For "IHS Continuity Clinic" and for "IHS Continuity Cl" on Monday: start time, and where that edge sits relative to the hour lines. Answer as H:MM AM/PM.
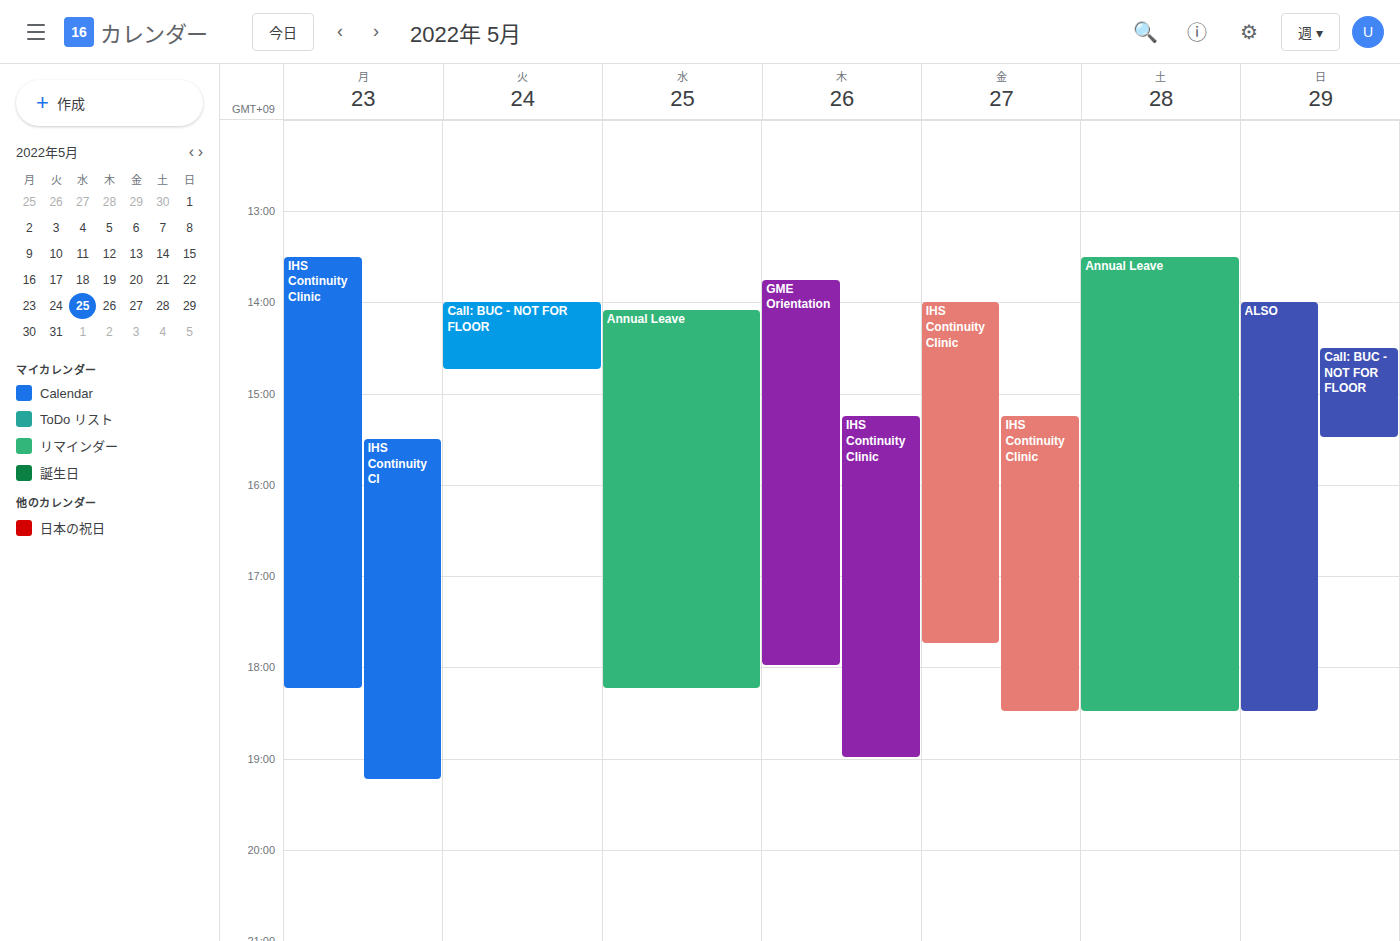
"IHS Continuity Clinic": 1:30 PM, halfway between the 1 PM and 2 PM lines. "IHS Continuity Cl": 3:30 PM, halfway between the 3 PM and 4 PM lines.